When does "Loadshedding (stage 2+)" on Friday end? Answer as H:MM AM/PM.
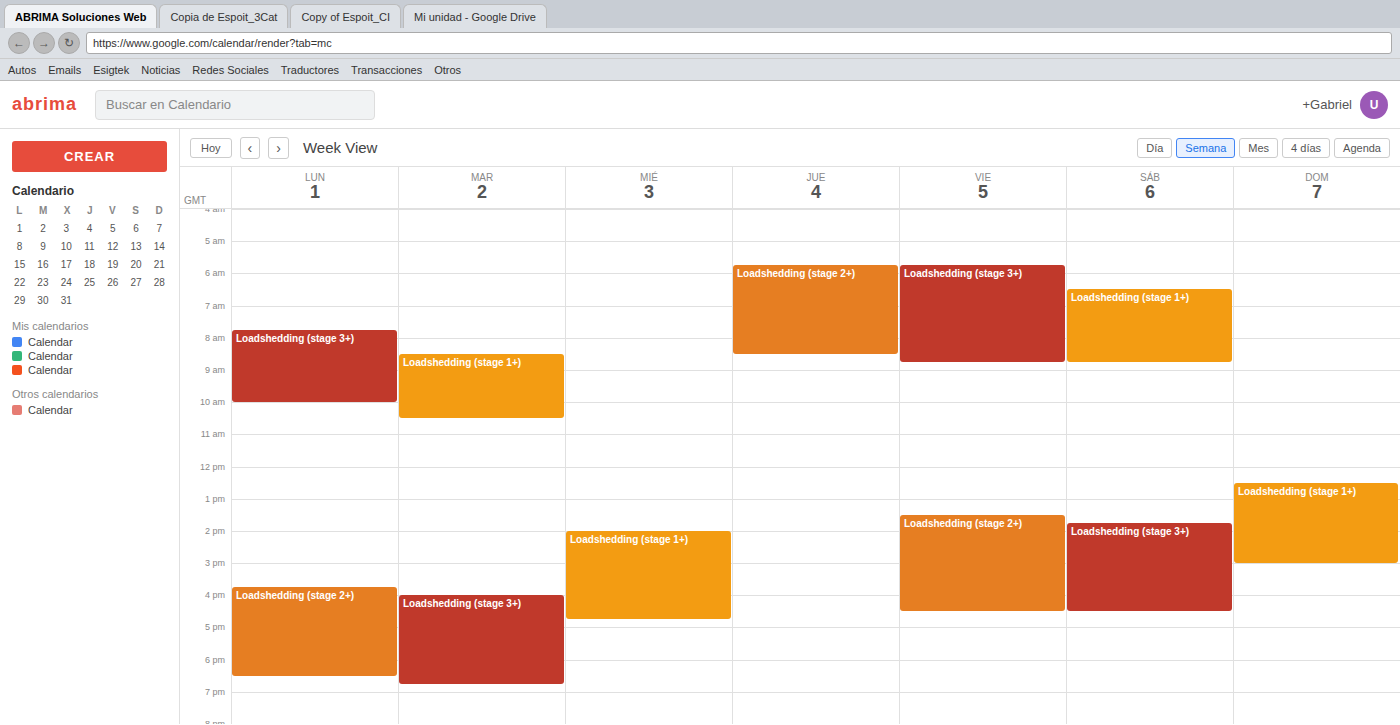
4:30 PM